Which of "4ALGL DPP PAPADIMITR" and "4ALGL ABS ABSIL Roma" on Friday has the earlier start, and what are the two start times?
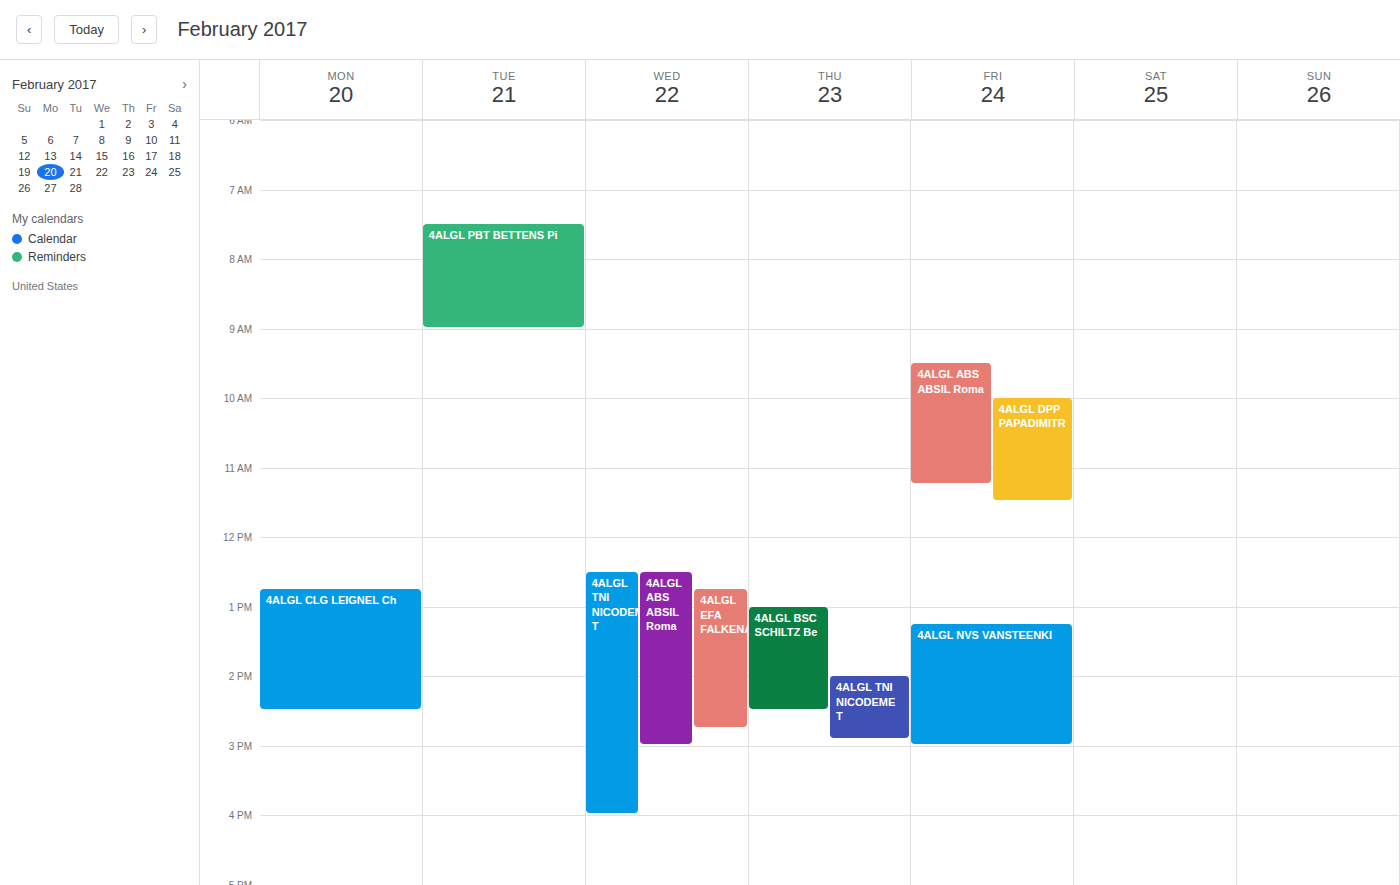
"4ALGL ABS ABSIL Roma" 9:30 AM; "4ALGL DPP PAPADIMITR" 10:00 AM.